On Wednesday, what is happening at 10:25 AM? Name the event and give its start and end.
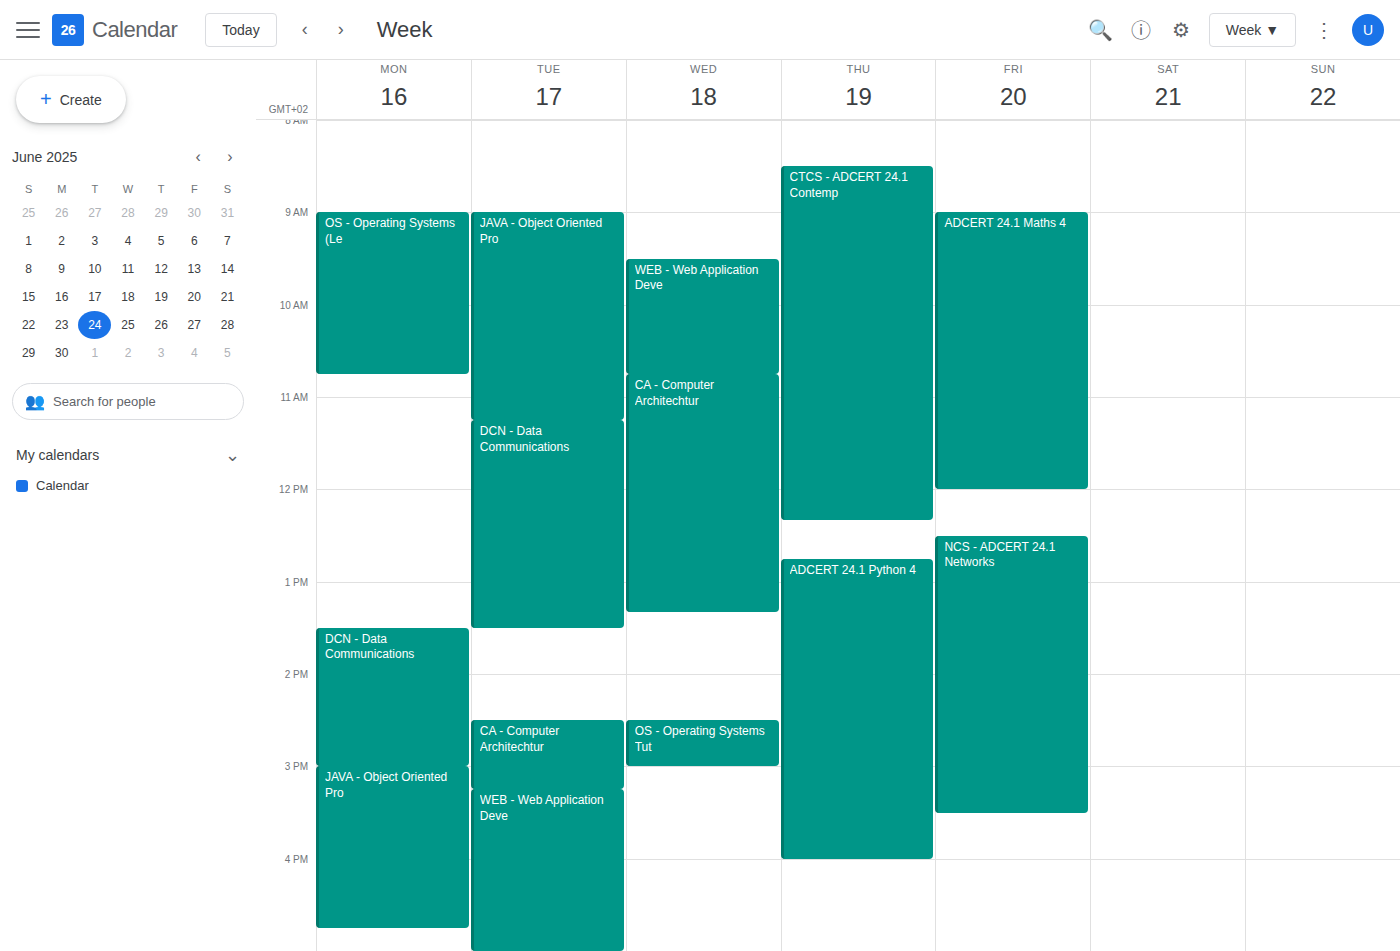
"WEB - Web Application Deve", 9:30 AM to 10:45 AM